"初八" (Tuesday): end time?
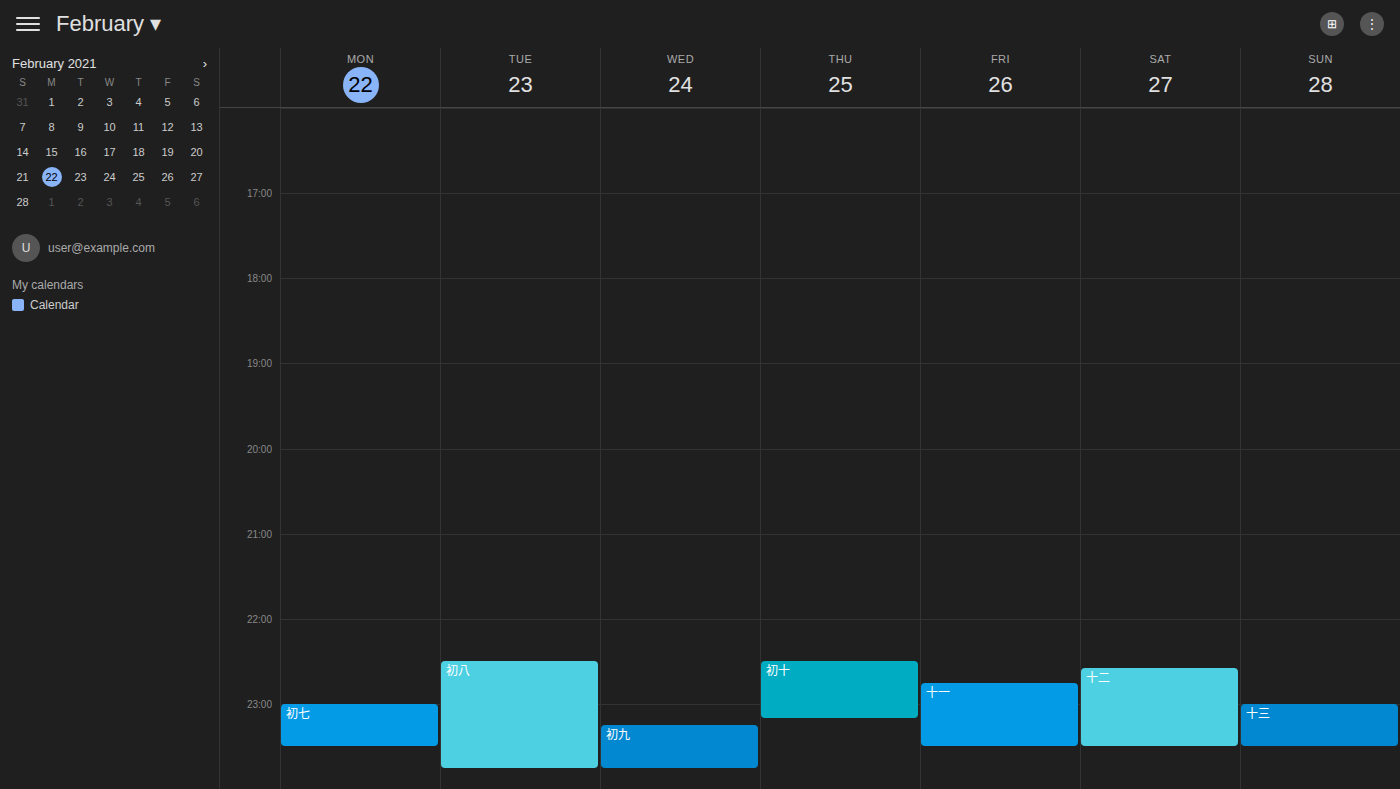
11:45 PM